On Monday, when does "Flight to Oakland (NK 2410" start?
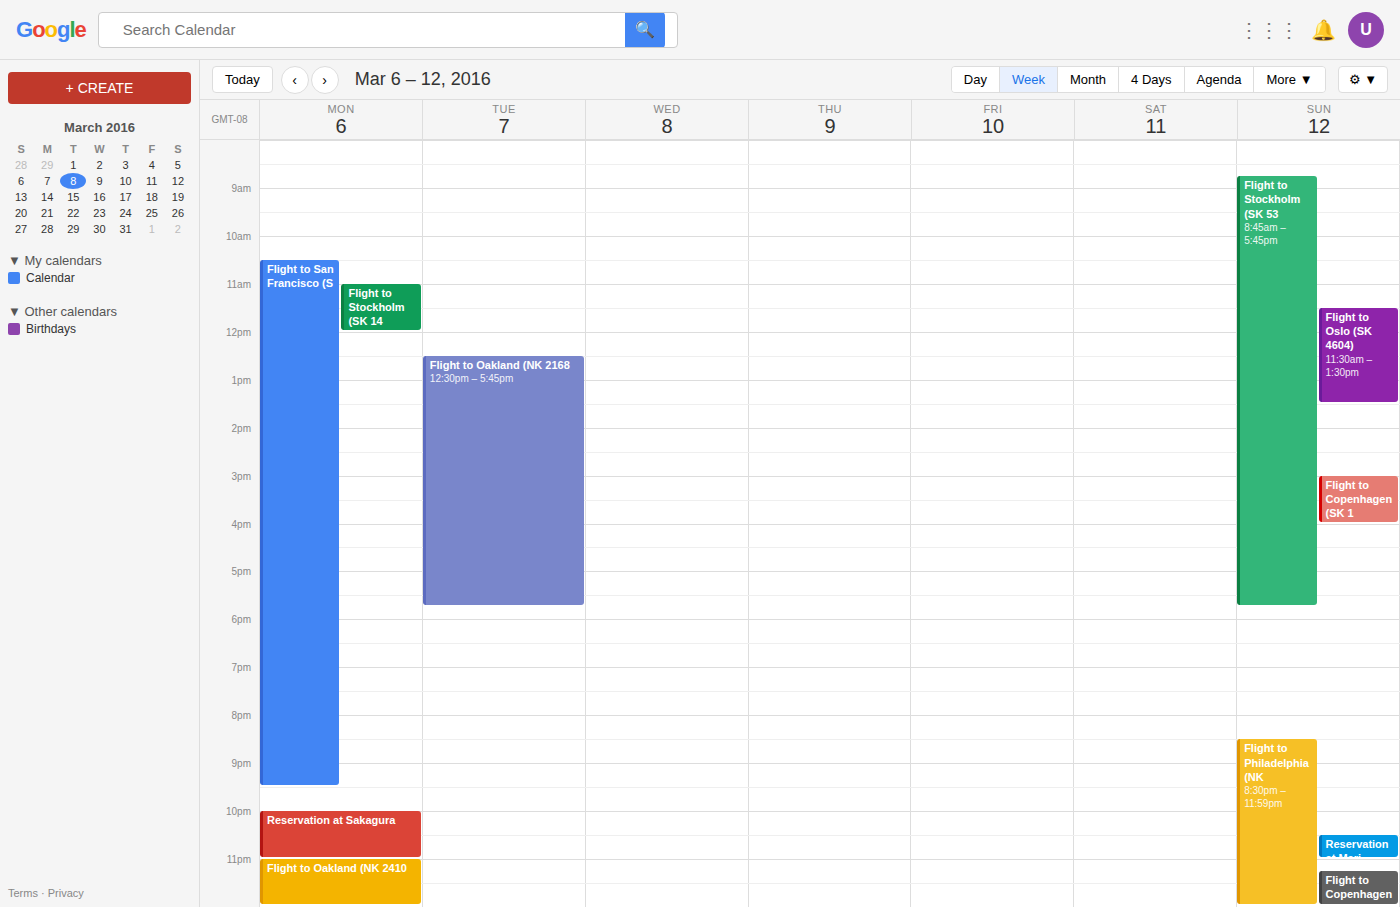
11:00 PM